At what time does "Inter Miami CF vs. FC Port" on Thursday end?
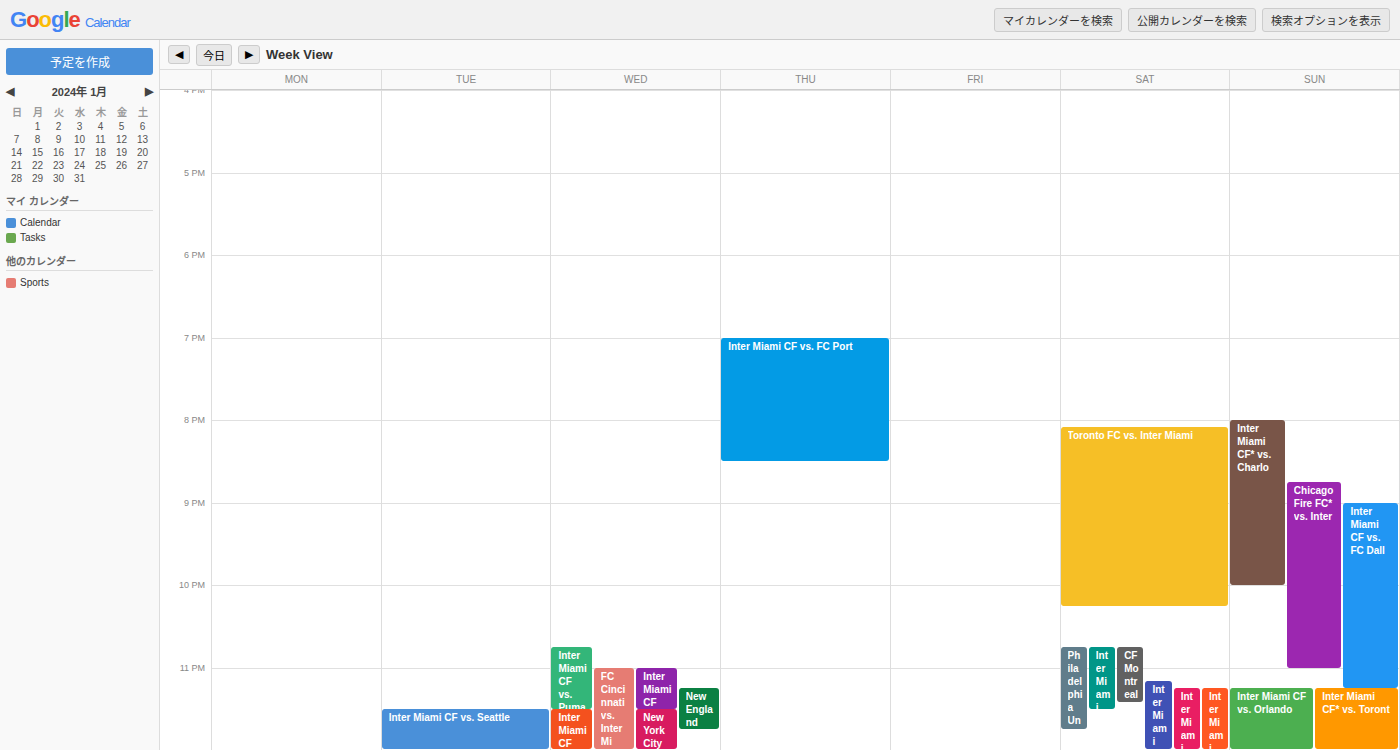
8:30 PM